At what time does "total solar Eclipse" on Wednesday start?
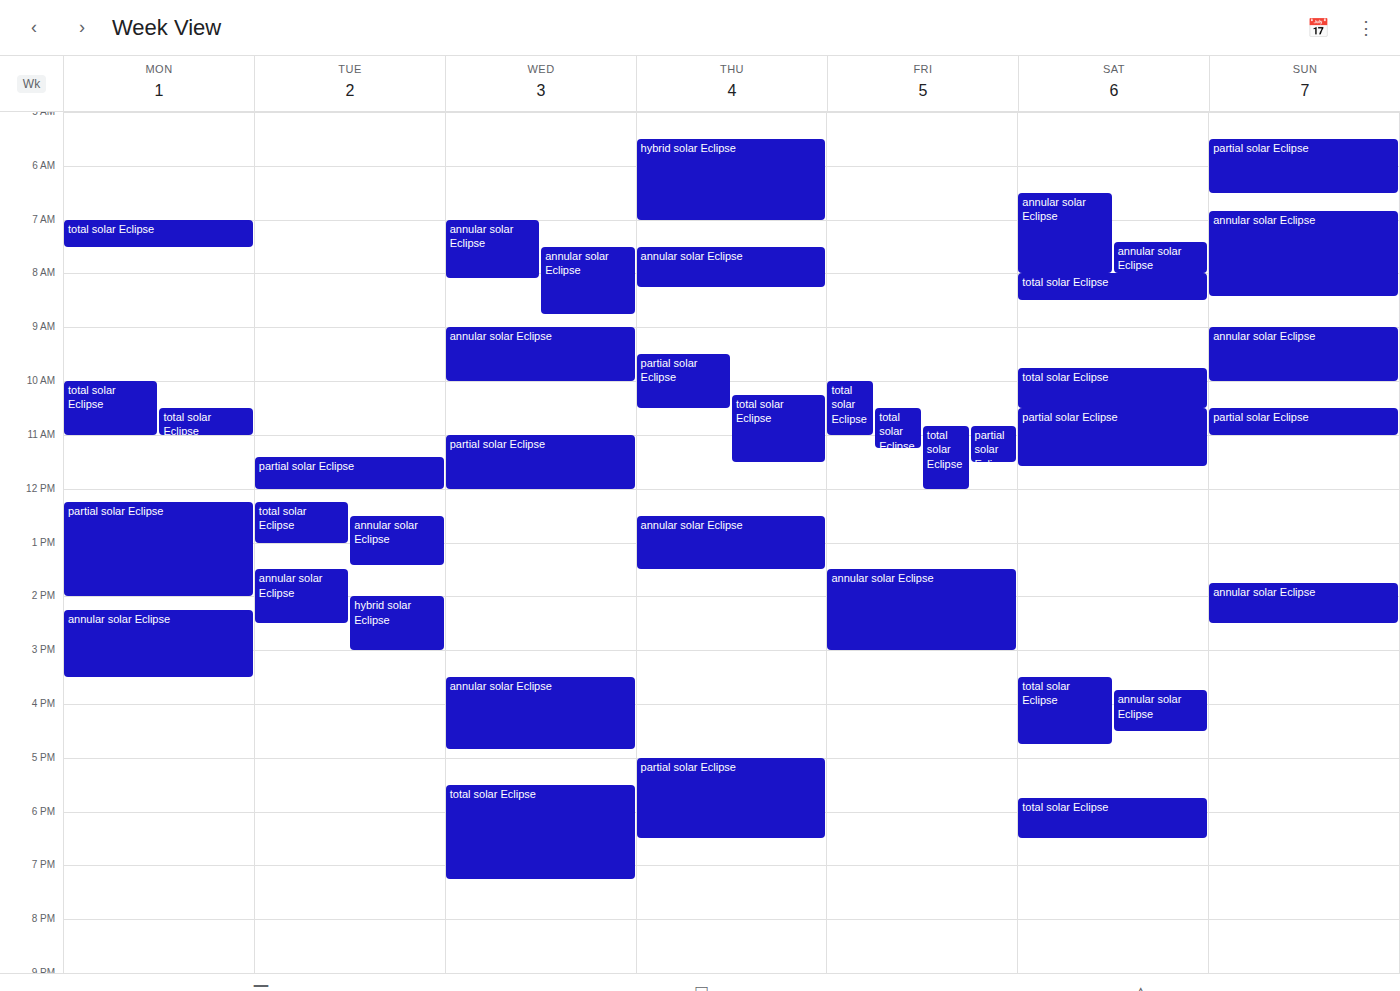
17:30